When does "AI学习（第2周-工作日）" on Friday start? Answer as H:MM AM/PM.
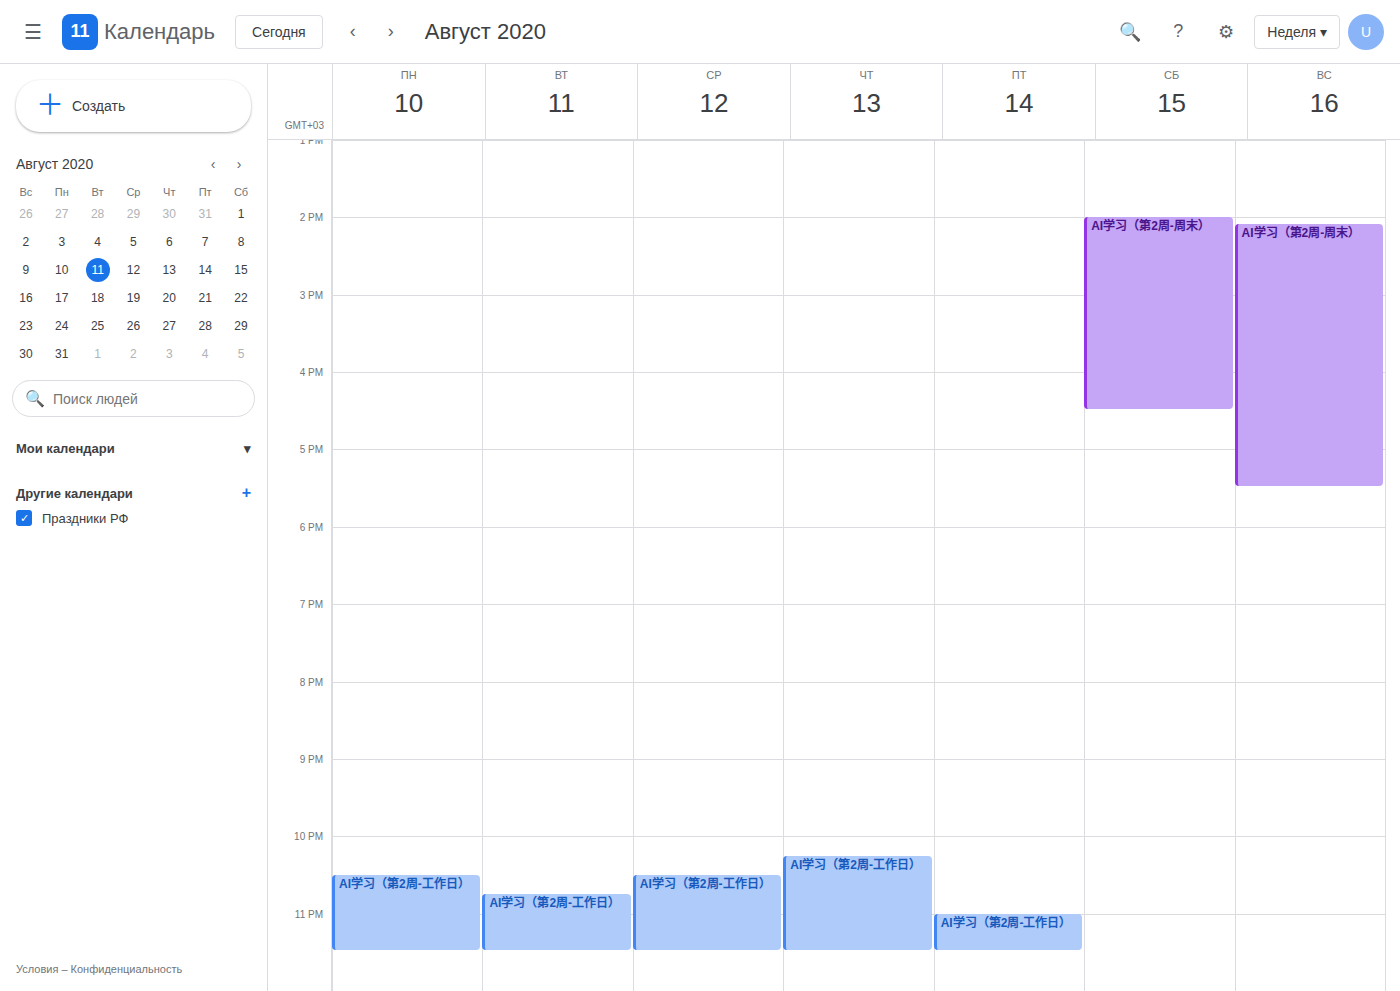
11:00 PM